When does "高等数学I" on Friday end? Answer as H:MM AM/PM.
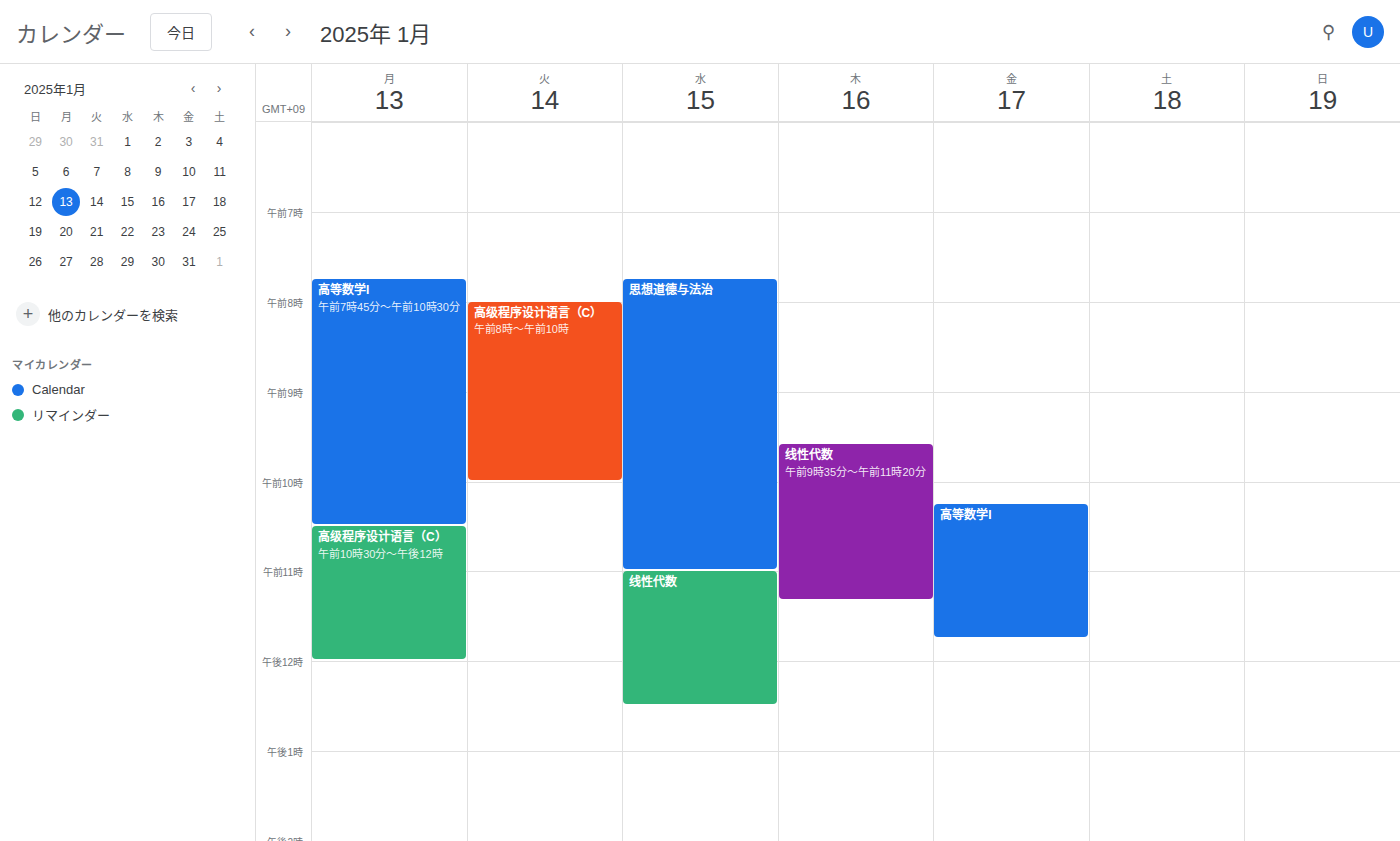
11:45 AM